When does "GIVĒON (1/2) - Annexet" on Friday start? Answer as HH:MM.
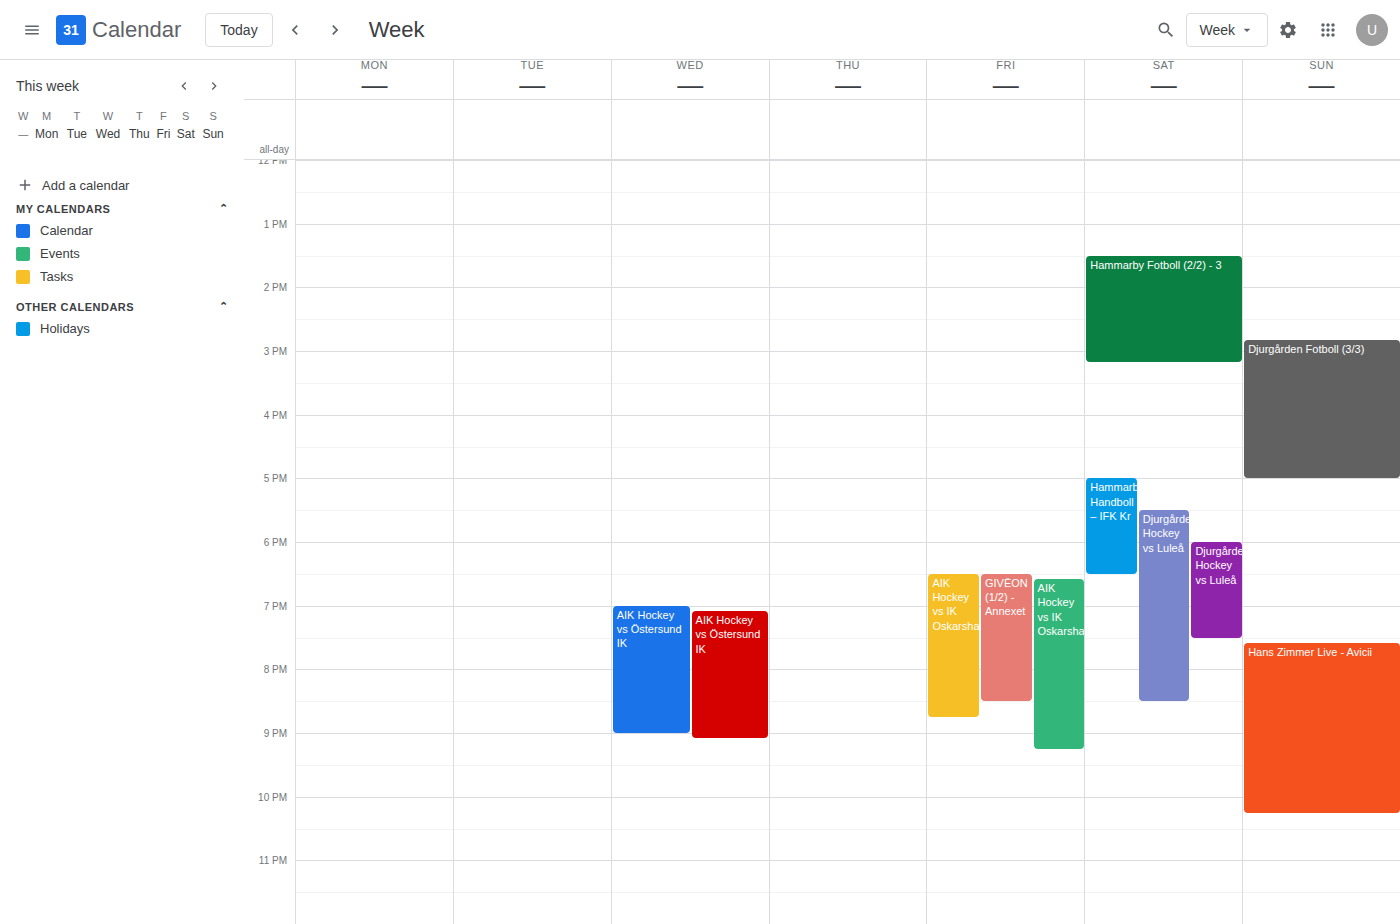
18:30